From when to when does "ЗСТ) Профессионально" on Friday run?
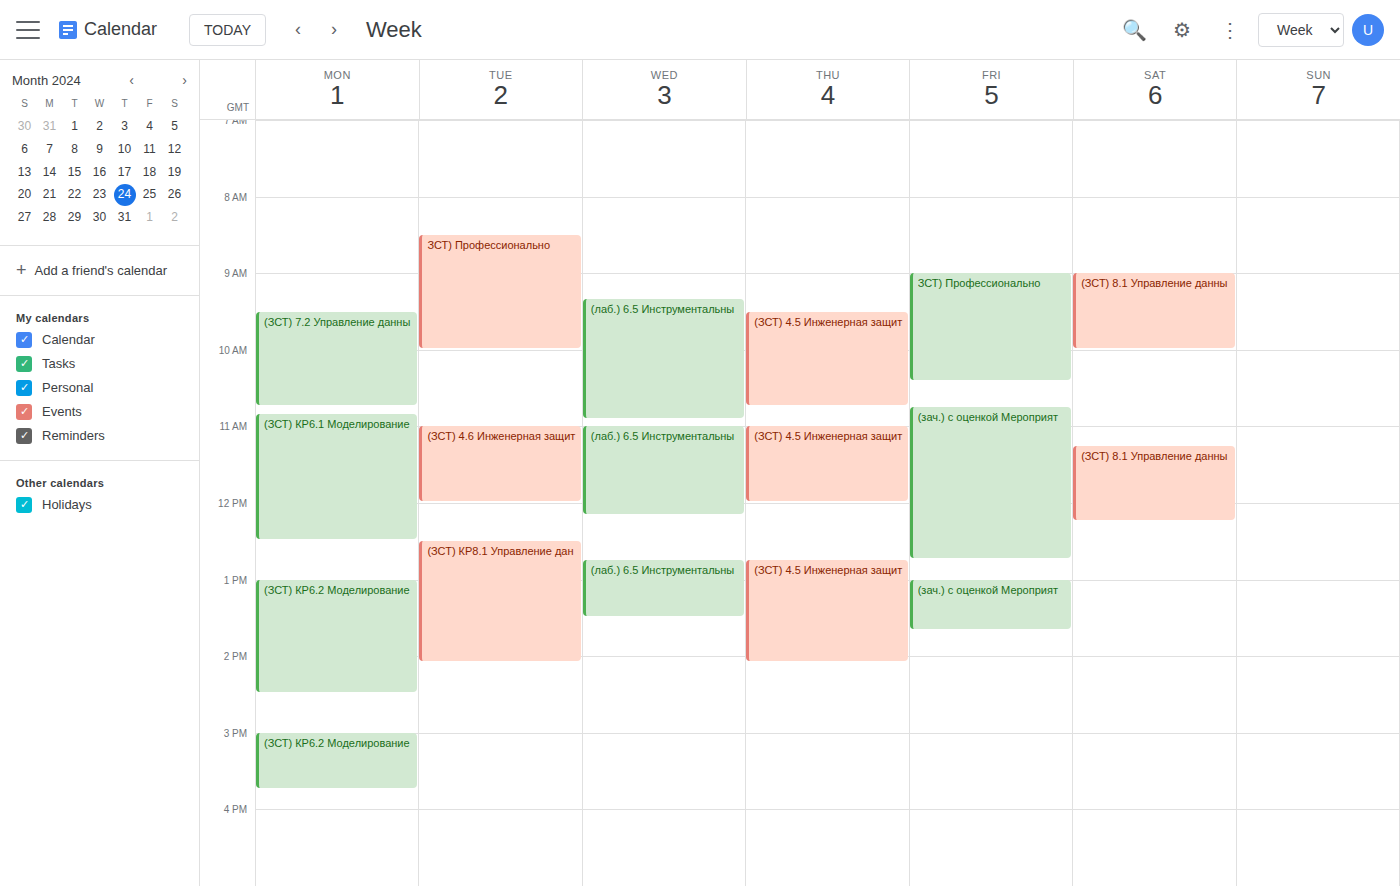
9:00 AM to 10:25 AM